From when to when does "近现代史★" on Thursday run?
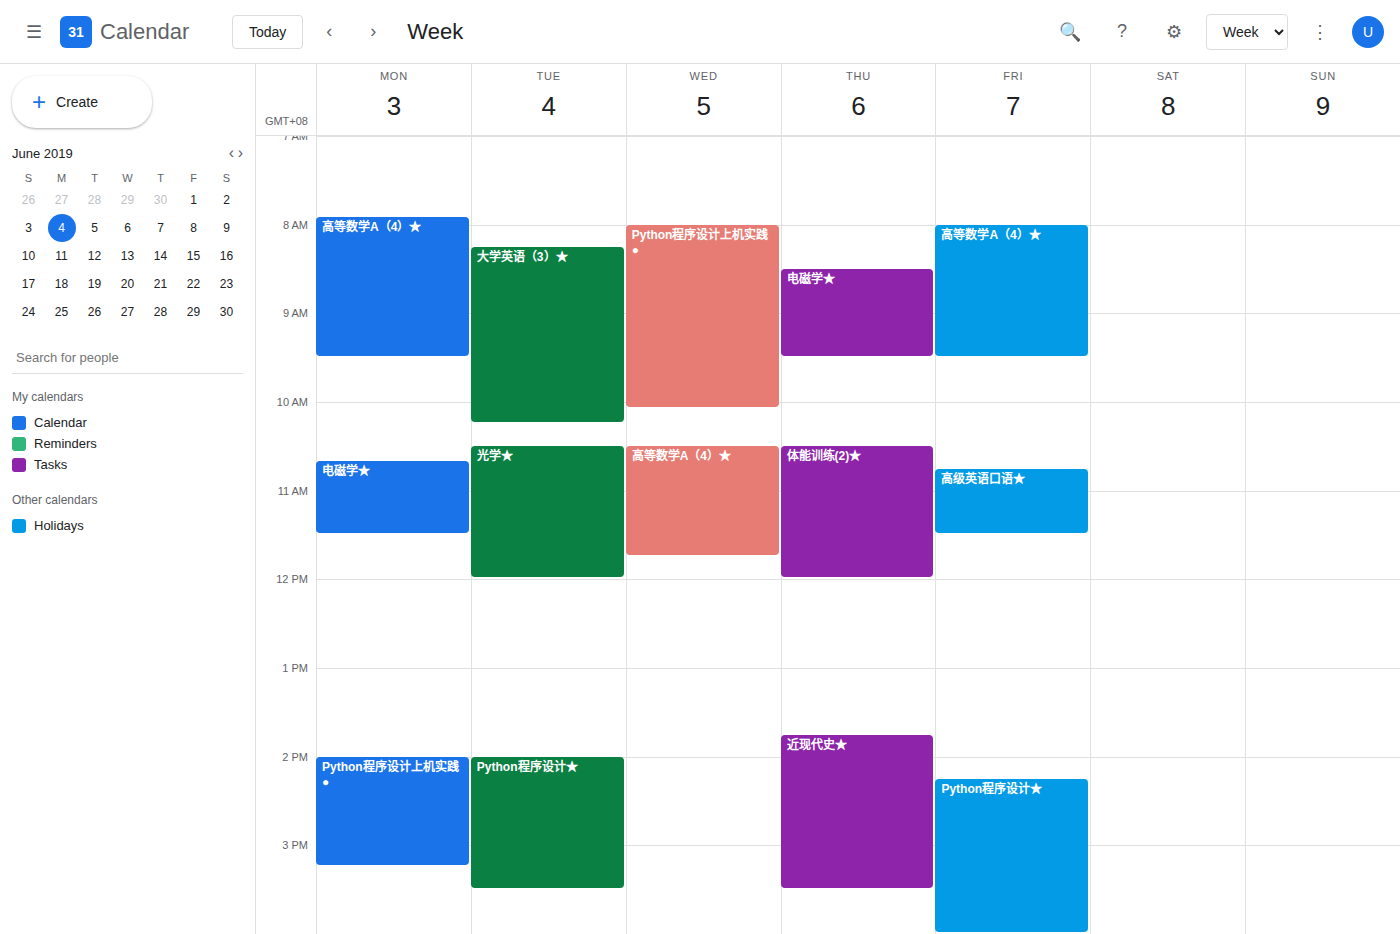
1:45 PM to 3:30 PM